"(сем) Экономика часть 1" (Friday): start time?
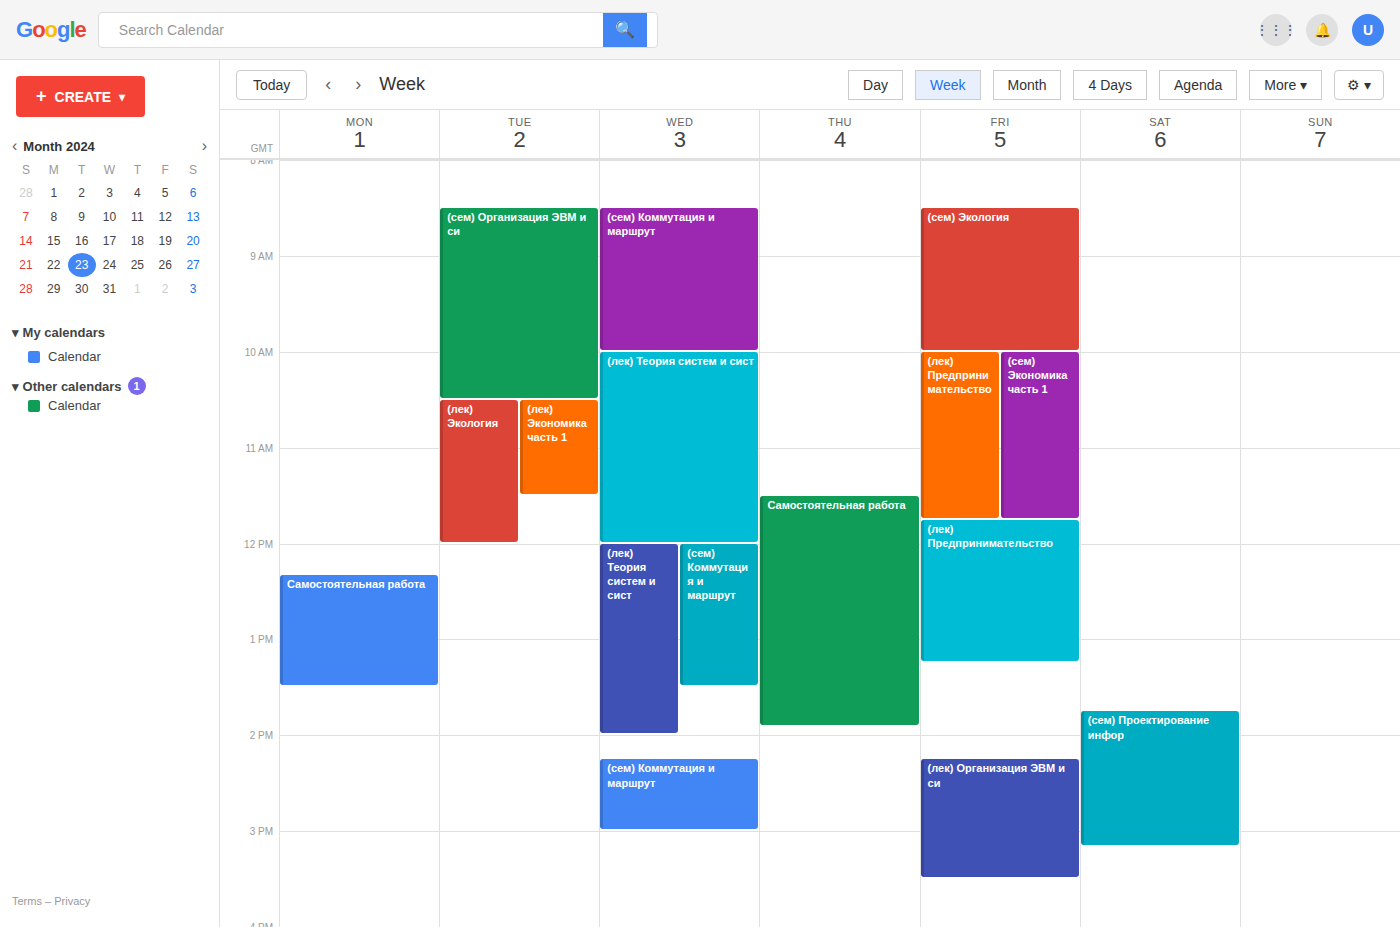
10:00 AM